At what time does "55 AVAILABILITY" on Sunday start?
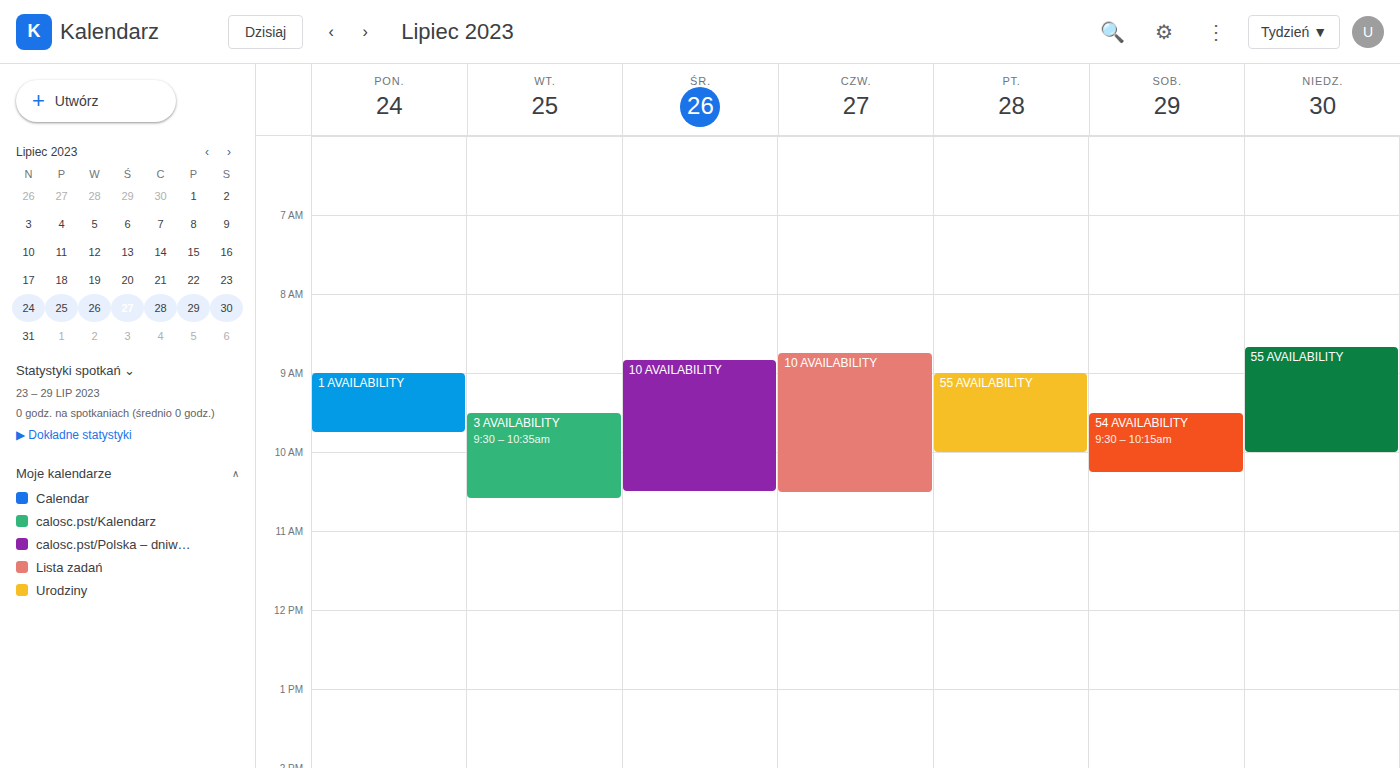
8:40 AM